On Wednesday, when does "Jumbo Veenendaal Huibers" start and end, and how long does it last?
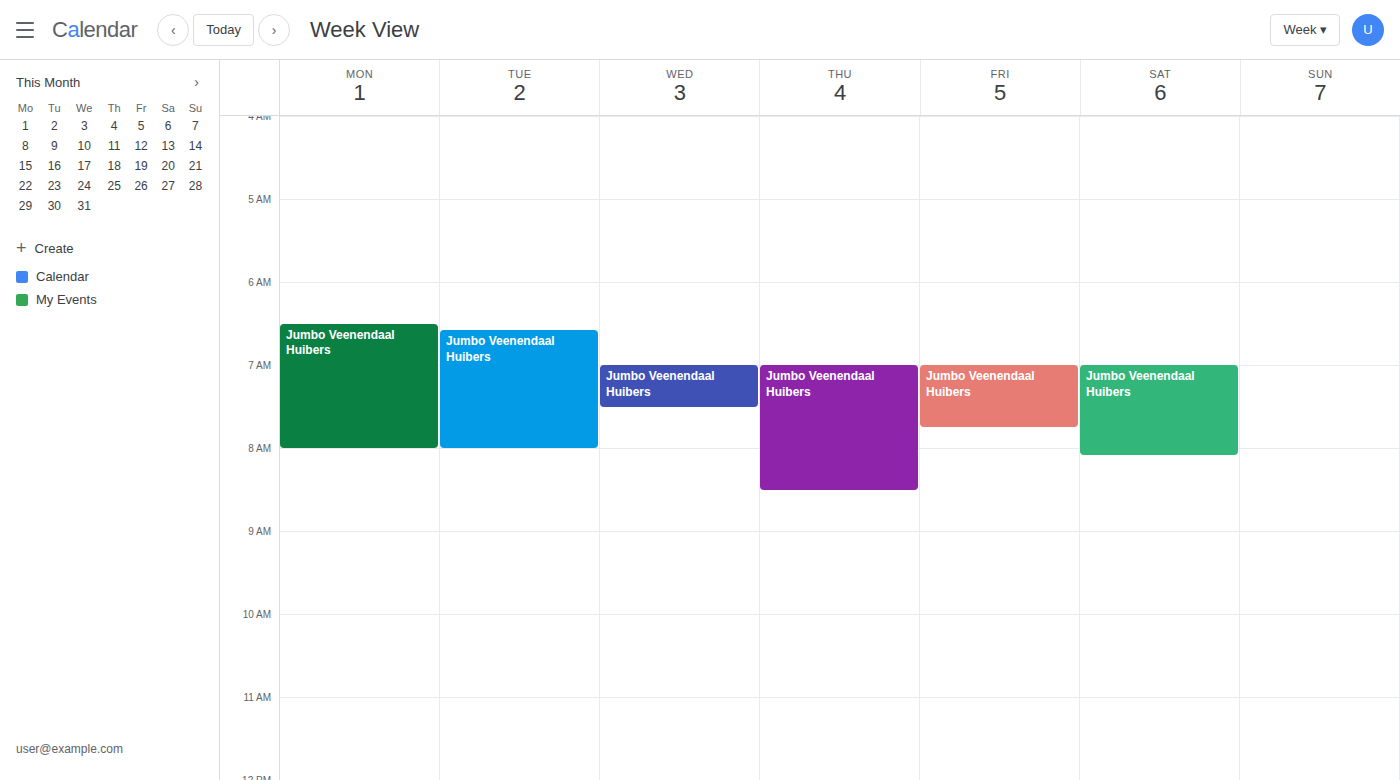
07:00 to 07:30, 30 minutes